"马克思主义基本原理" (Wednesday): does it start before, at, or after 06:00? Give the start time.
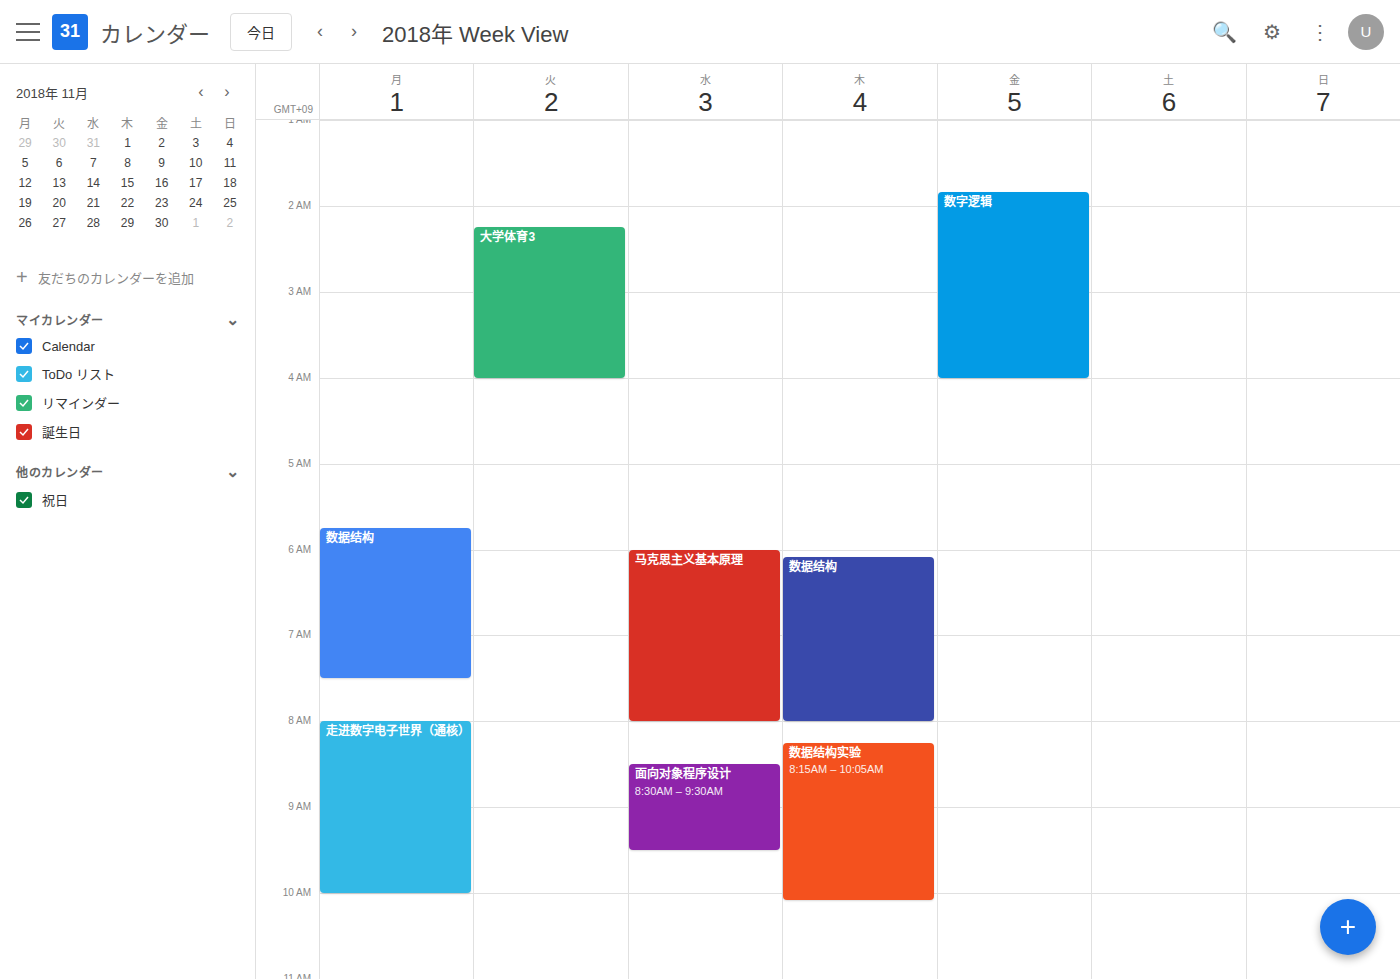
06:00 -- exactly at 06:00, on the 06:00 line.